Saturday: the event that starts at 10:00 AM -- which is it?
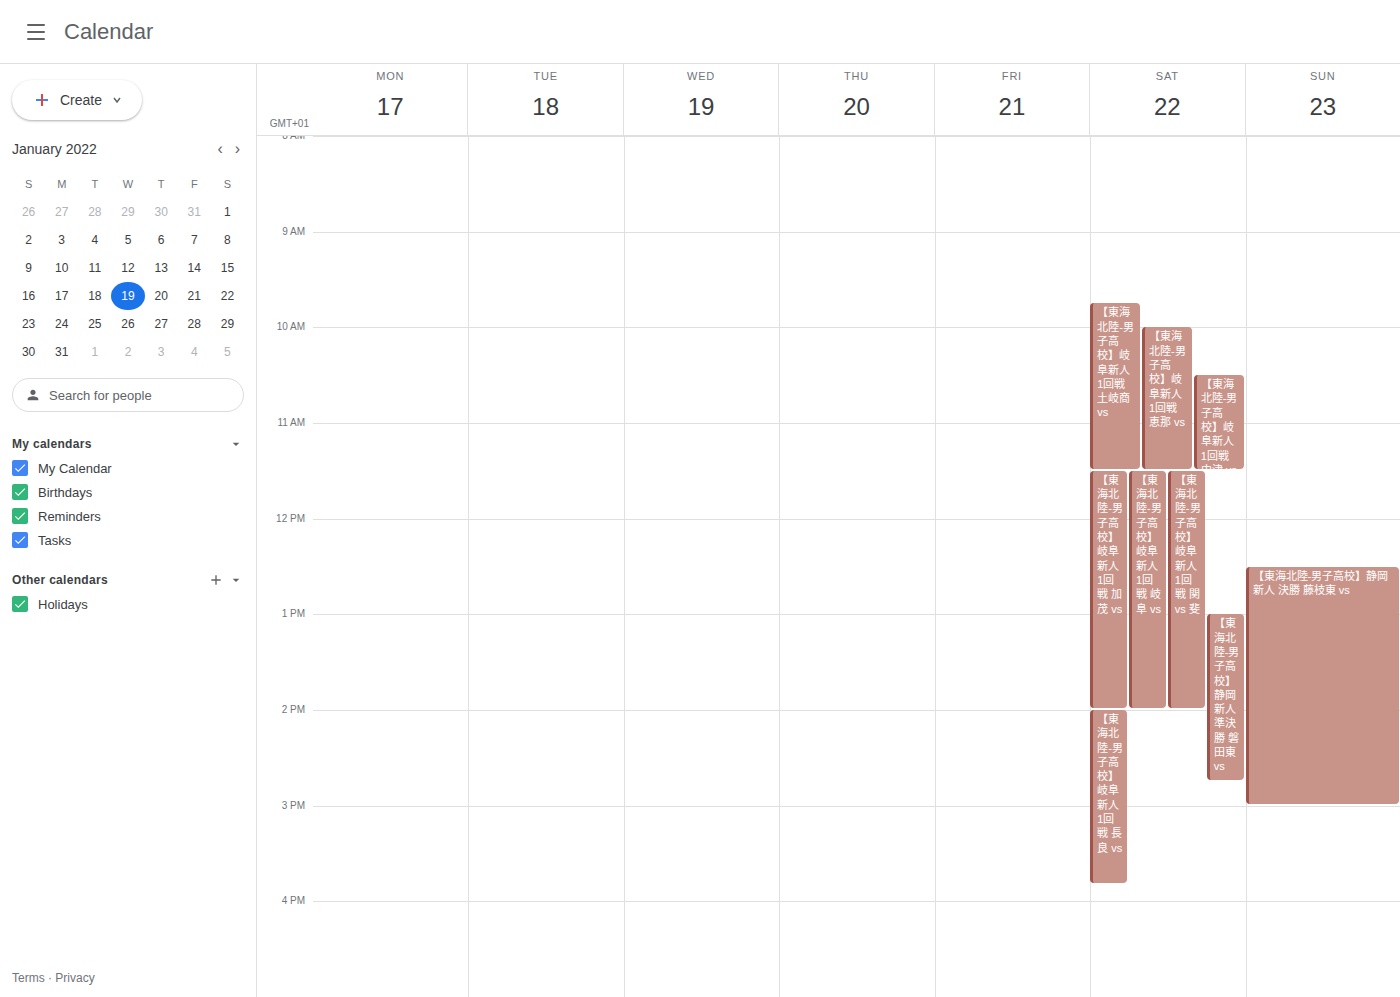
"【東海北陸-男子高校】岐阜新人 1回戦 恵那 vs"